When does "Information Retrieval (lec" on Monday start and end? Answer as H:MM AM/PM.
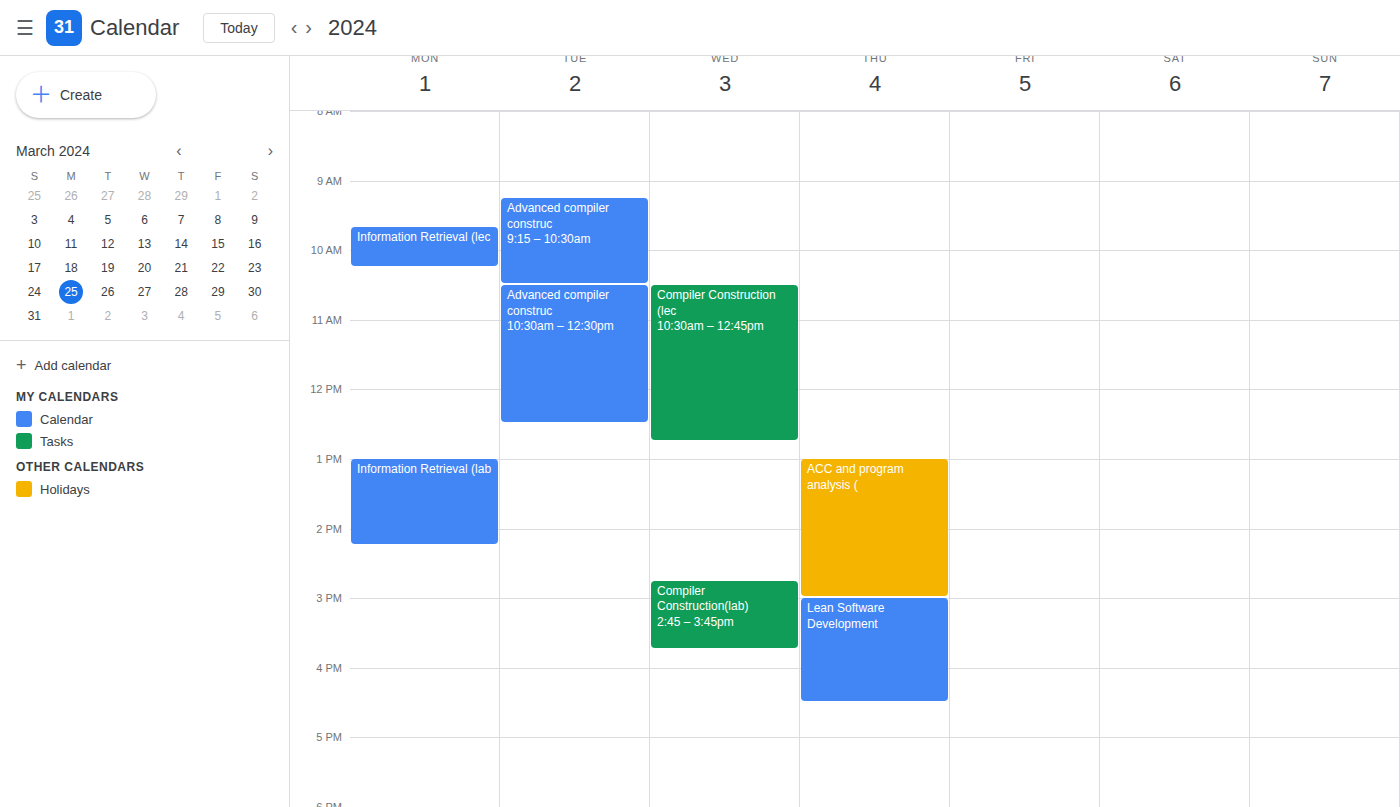
9:40 AM to 10:15 AM